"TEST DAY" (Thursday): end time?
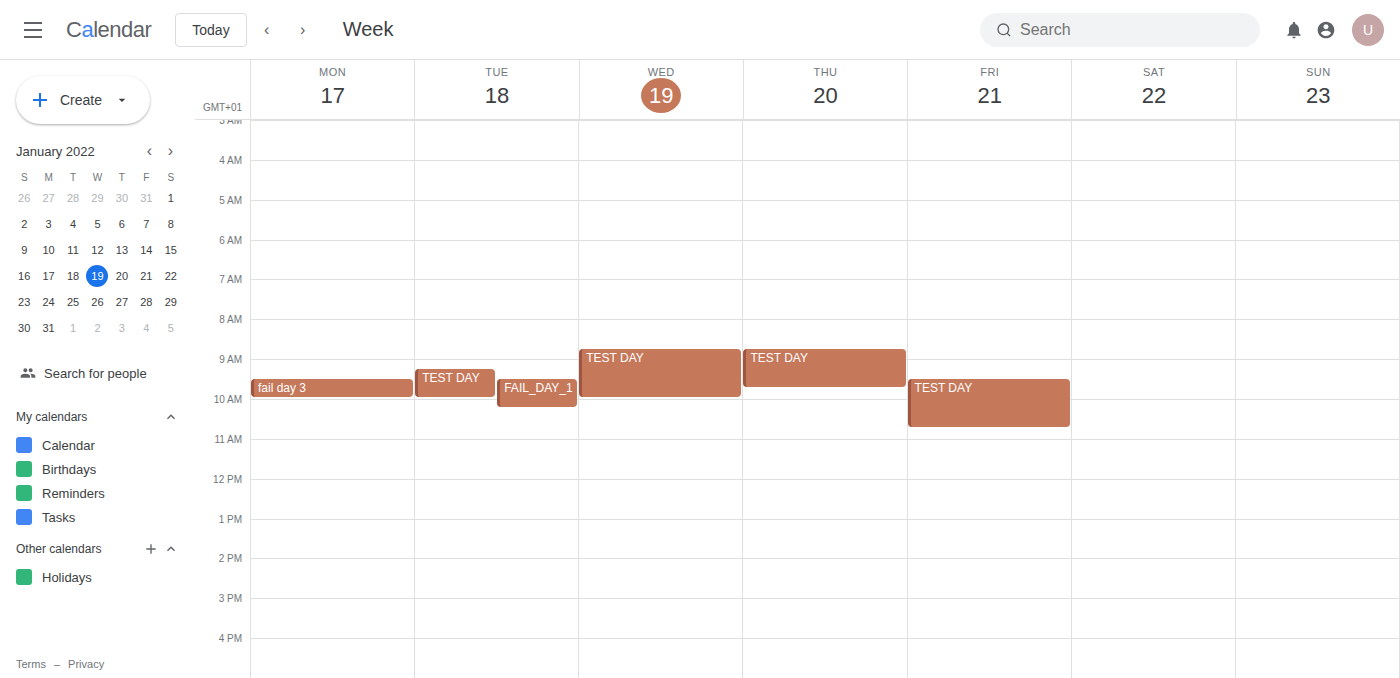
9:45 AM